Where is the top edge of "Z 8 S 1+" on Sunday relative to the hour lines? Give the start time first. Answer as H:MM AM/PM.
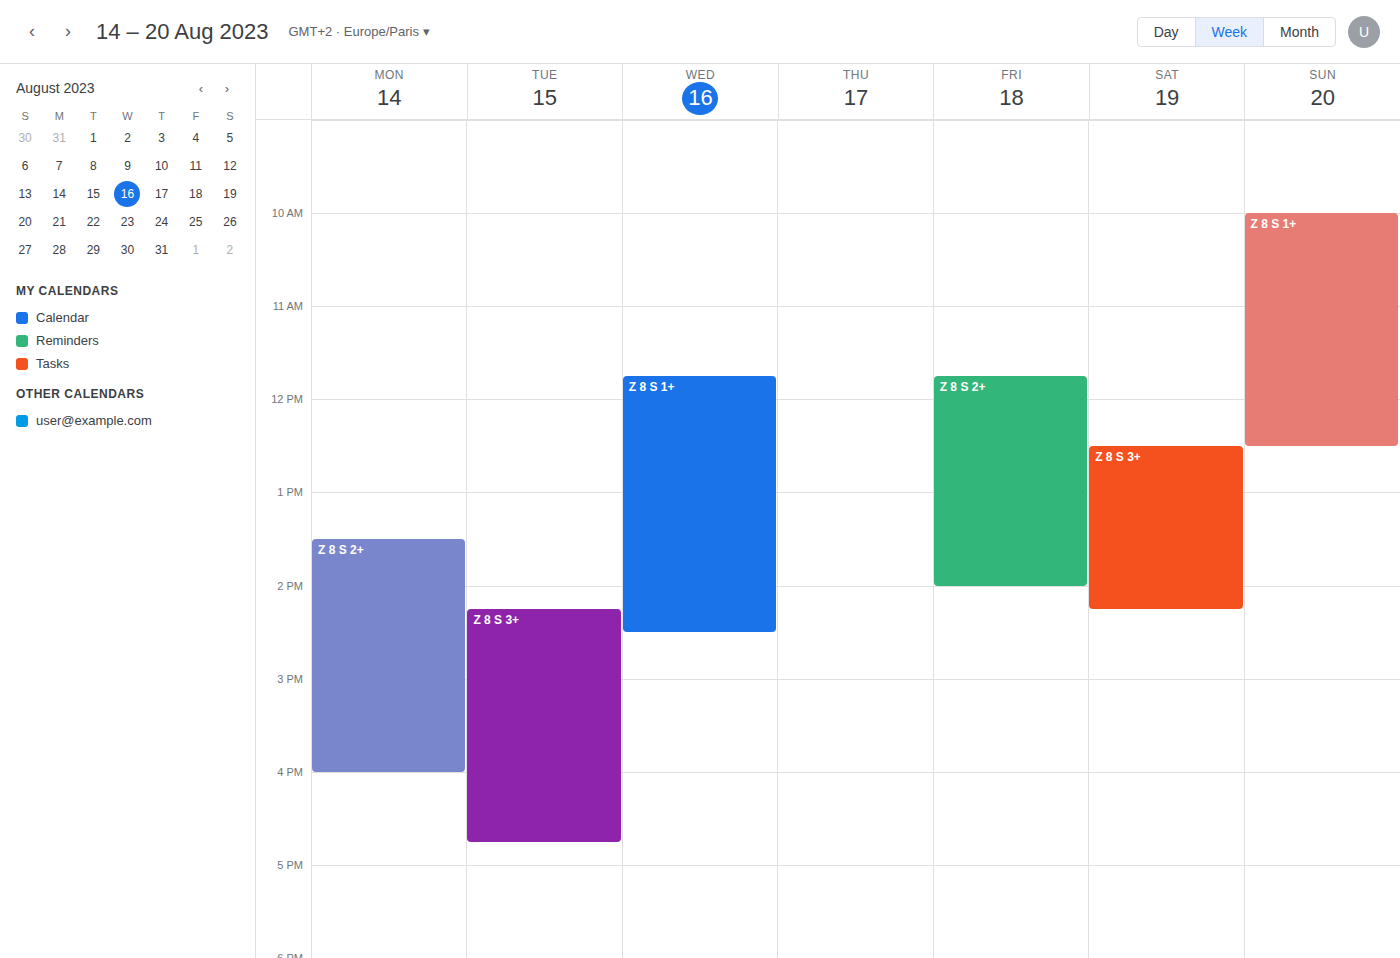
10:00 AM -- exactly on the 10 AM line.